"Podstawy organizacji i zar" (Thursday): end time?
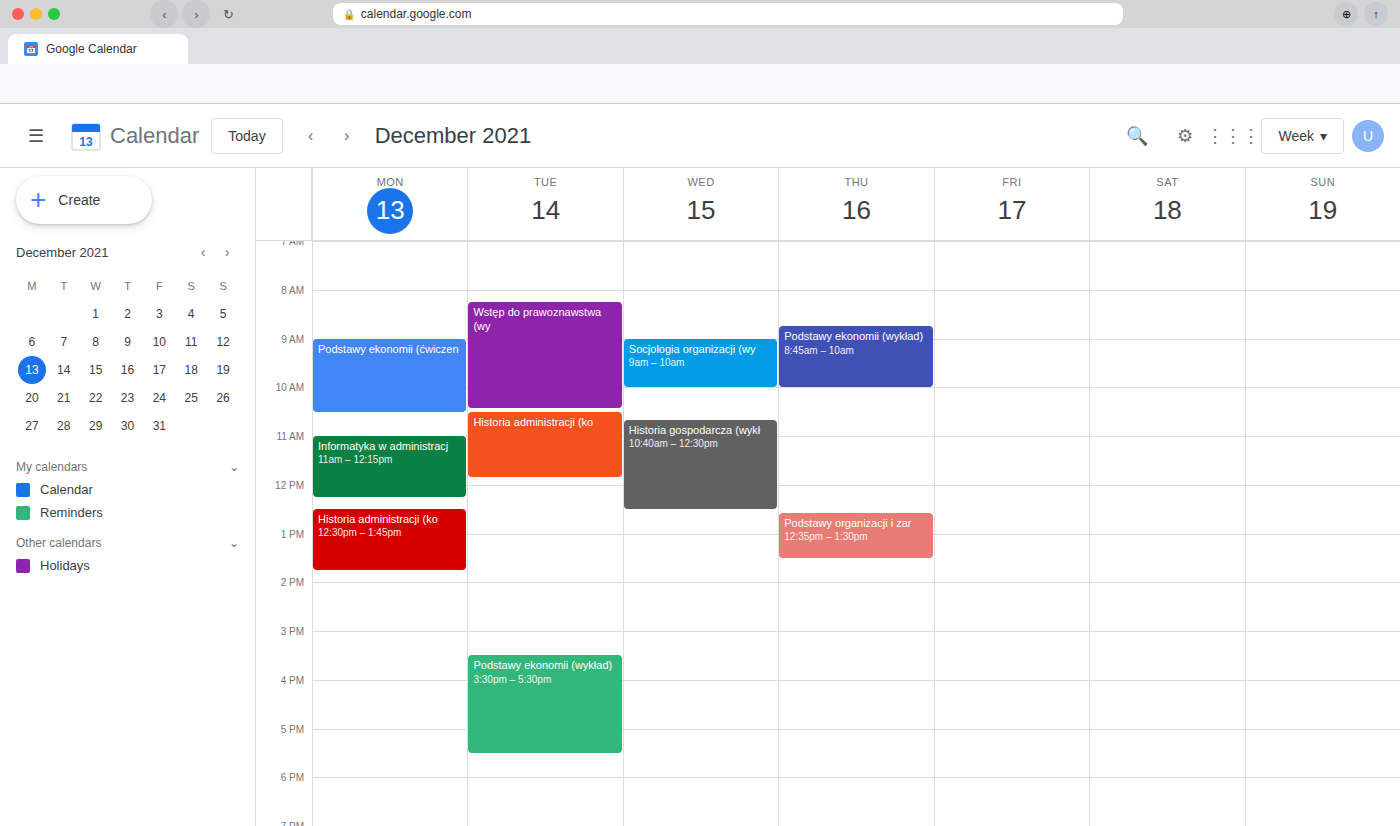
1:30 PM